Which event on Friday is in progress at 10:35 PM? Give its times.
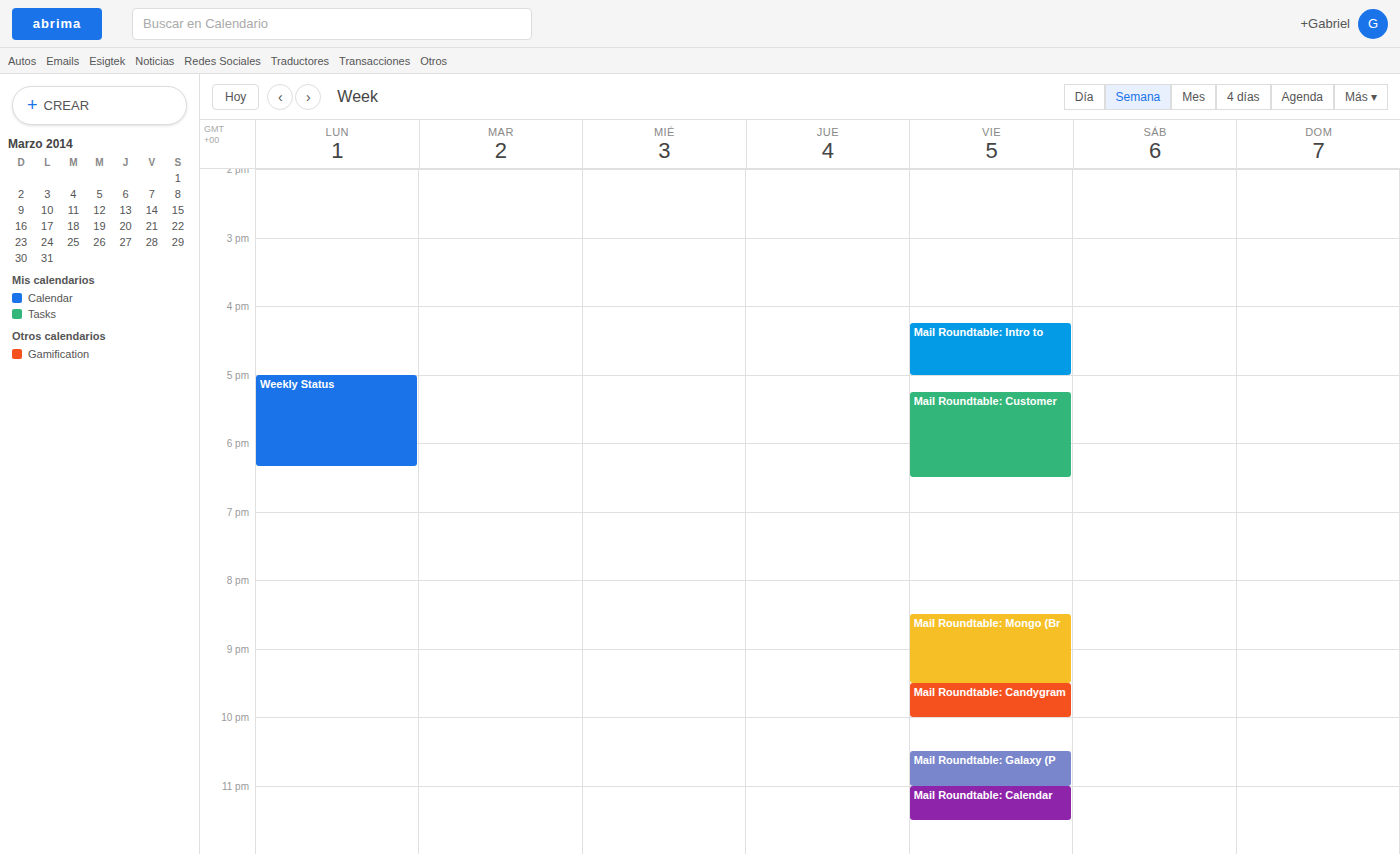
"Mail Roundtable: Galaxy (P", 10:30 PM to 11:00 PM